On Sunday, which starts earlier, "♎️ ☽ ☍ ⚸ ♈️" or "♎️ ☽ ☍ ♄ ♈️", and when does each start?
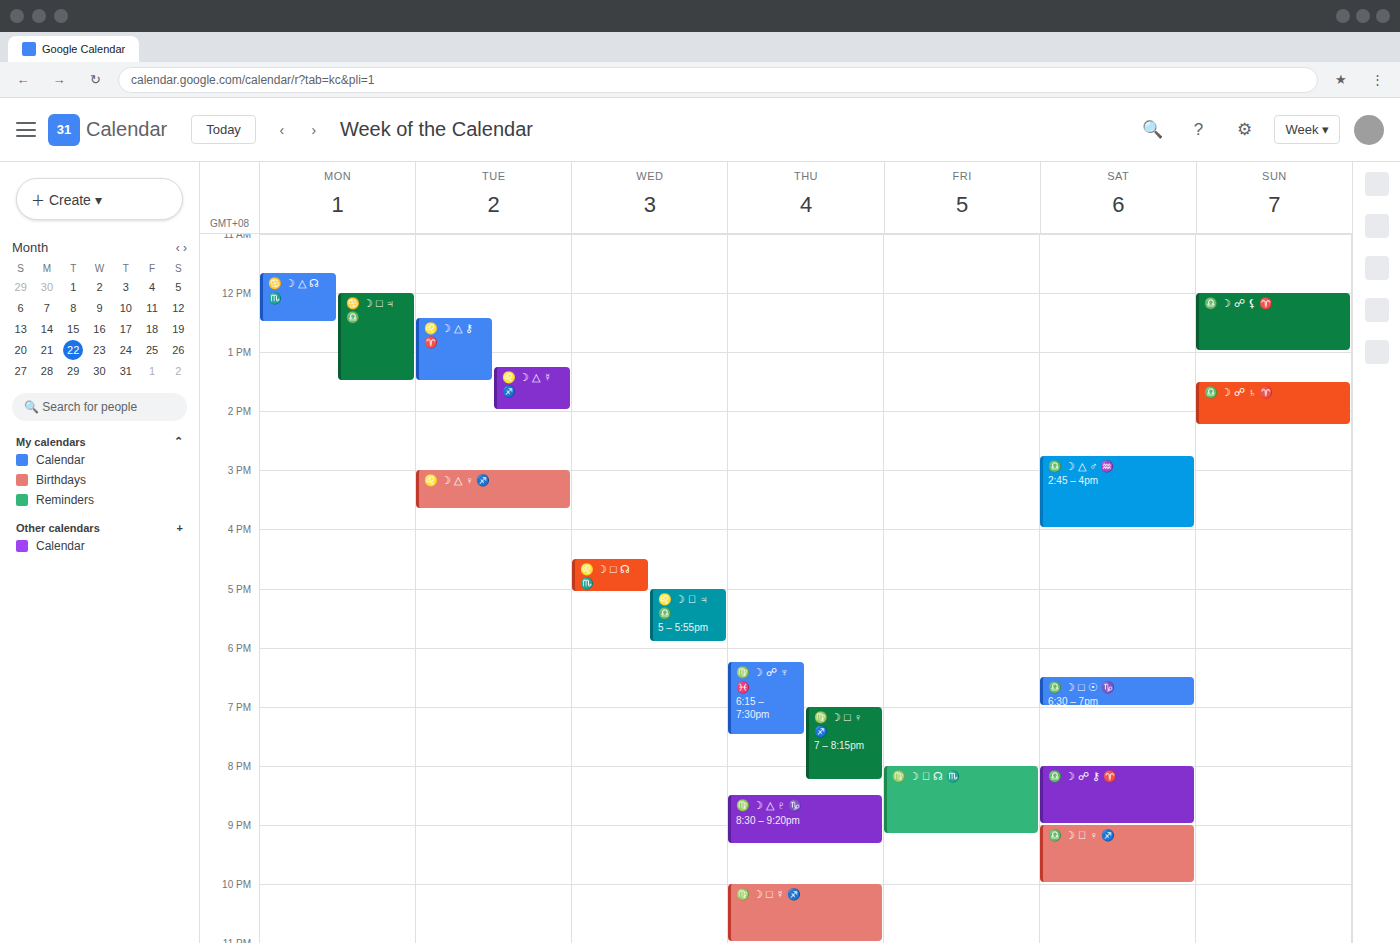
"♎️ ☽ ☍ ⚸ ♈️" 12:00; "♎️ ☽ ☍ ♄ ♈️" 13:30.